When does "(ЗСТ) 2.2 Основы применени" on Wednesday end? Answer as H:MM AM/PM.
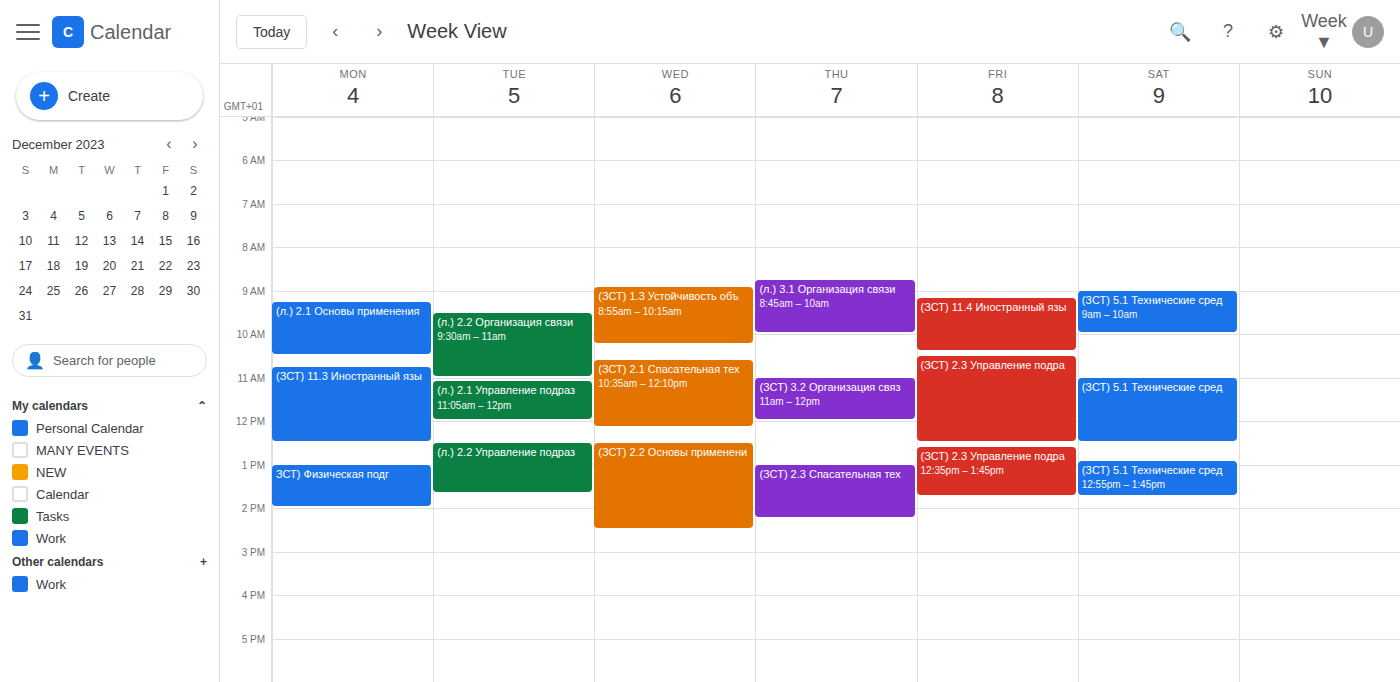
2:30 PM